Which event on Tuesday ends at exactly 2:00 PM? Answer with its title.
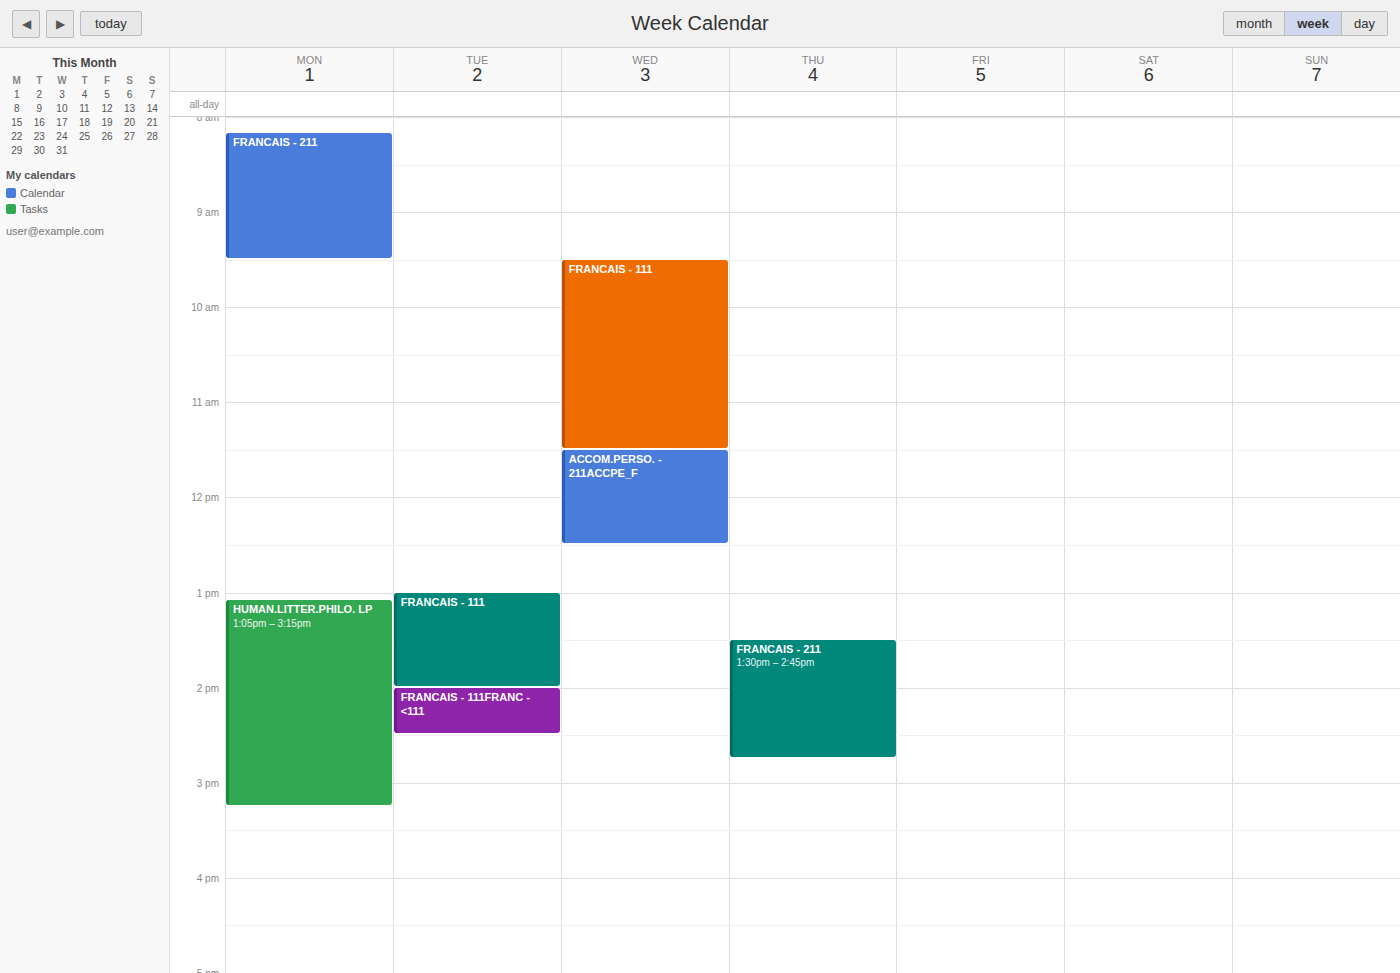
"FRANCAIS - 111"